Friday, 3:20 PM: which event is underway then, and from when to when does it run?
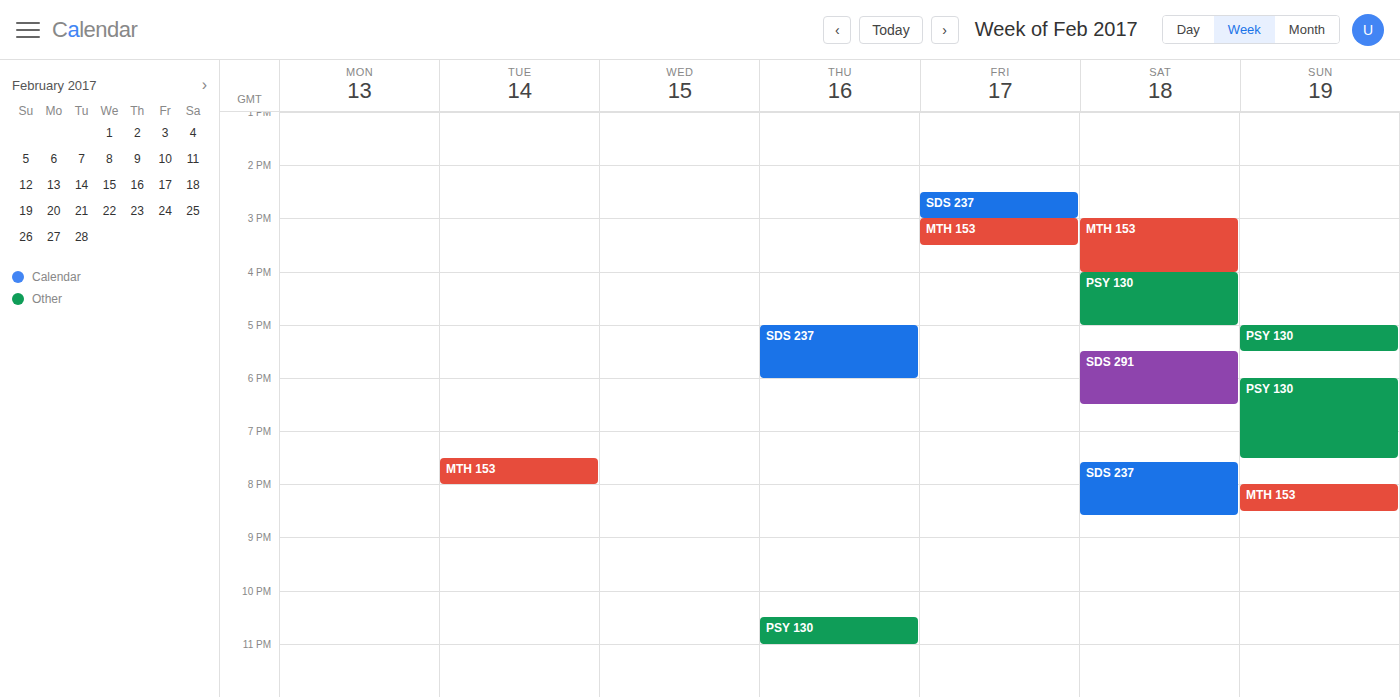
"MTH 153", 3:00 PM to 3:30 PM